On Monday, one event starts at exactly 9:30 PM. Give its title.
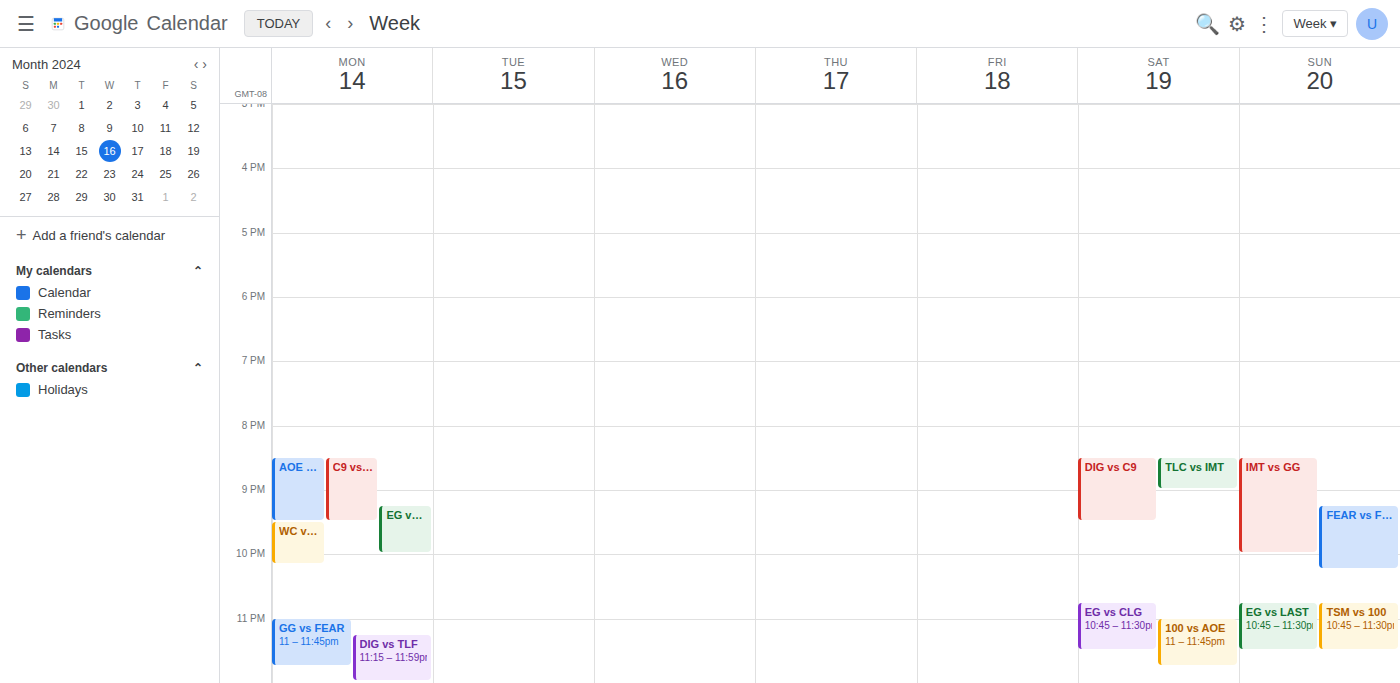
"WC vs AOE"